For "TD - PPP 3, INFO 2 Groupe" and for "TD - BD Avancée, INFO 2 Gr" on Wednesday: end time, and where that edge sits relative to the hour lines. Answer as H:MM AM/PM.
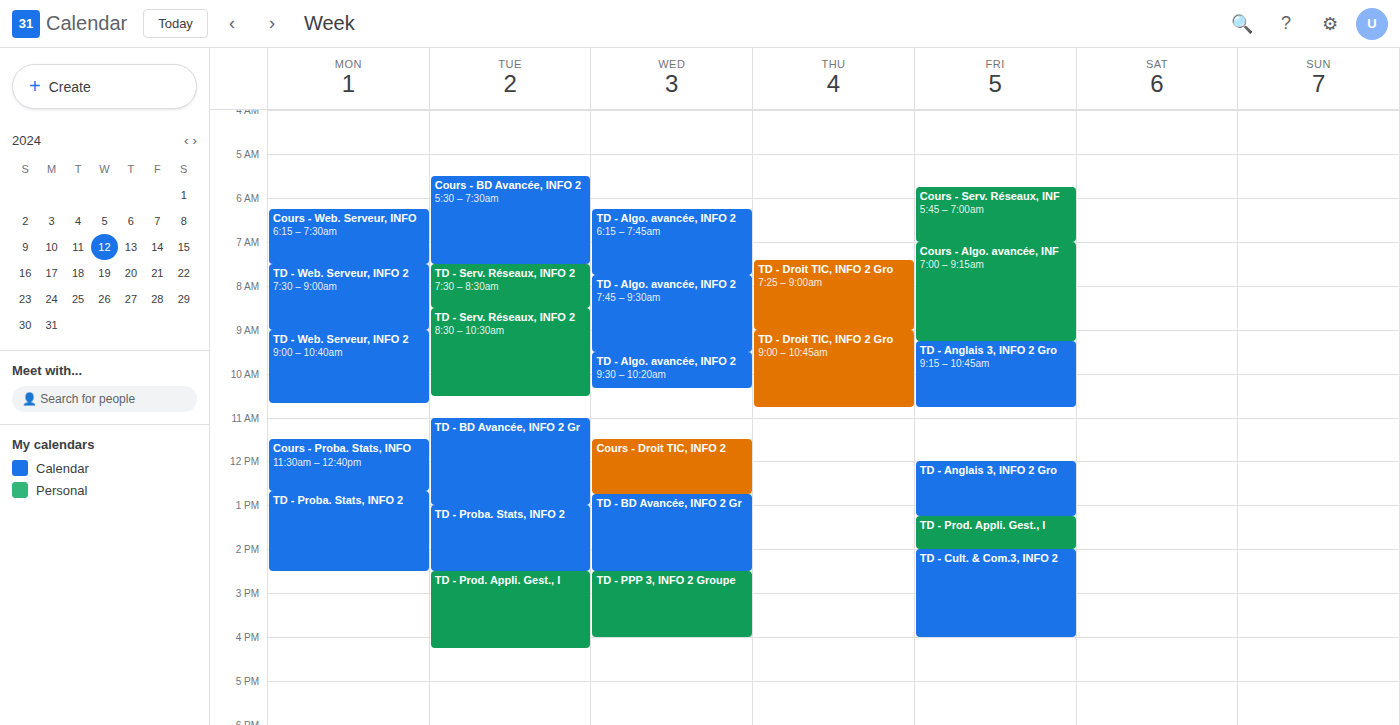
"TD - PPP 3, INFO 2 Groupe": 4:00 PM, exactly on the 4 PM line. "TD - BD Avancée, INFO 2 Gr": 2:30 PM, halfway between the 2 PM and 3 PM lines.